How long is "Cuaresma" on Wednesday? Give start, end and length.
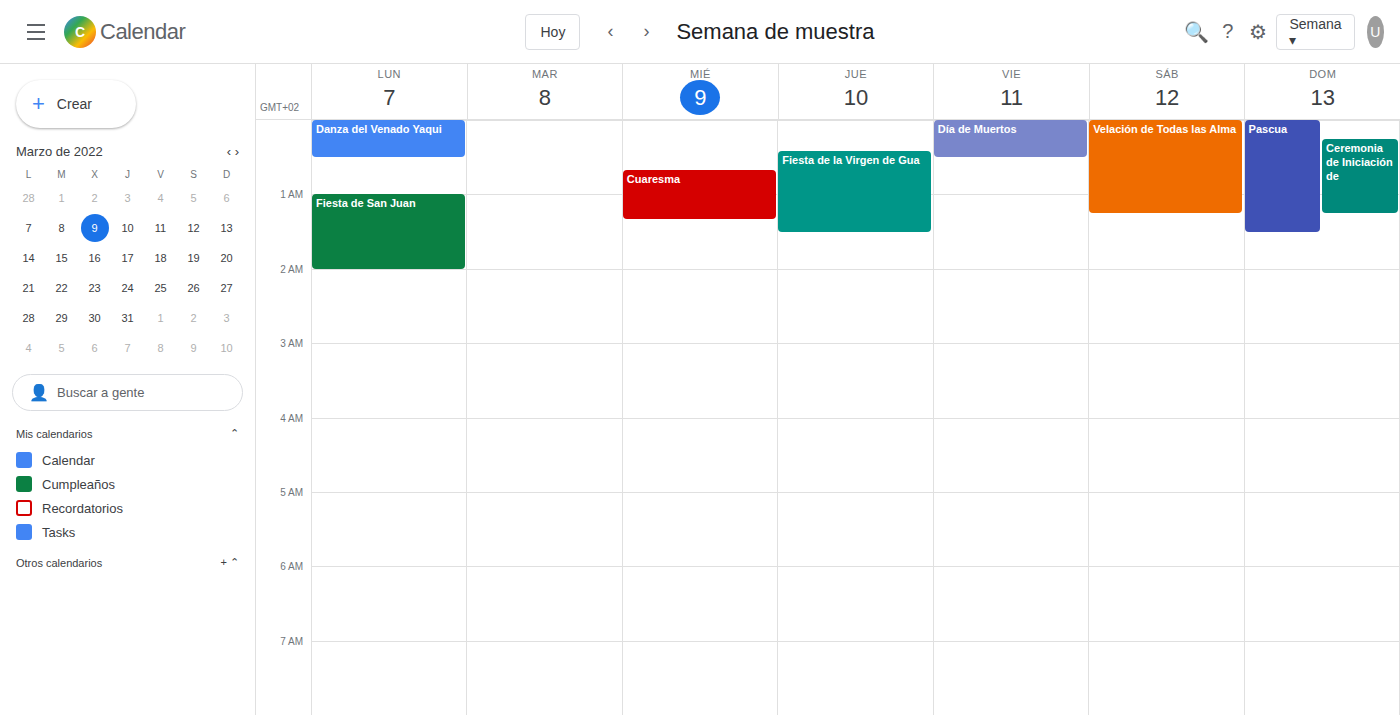
12:40 AM to 1:20 AM, 40 minutes